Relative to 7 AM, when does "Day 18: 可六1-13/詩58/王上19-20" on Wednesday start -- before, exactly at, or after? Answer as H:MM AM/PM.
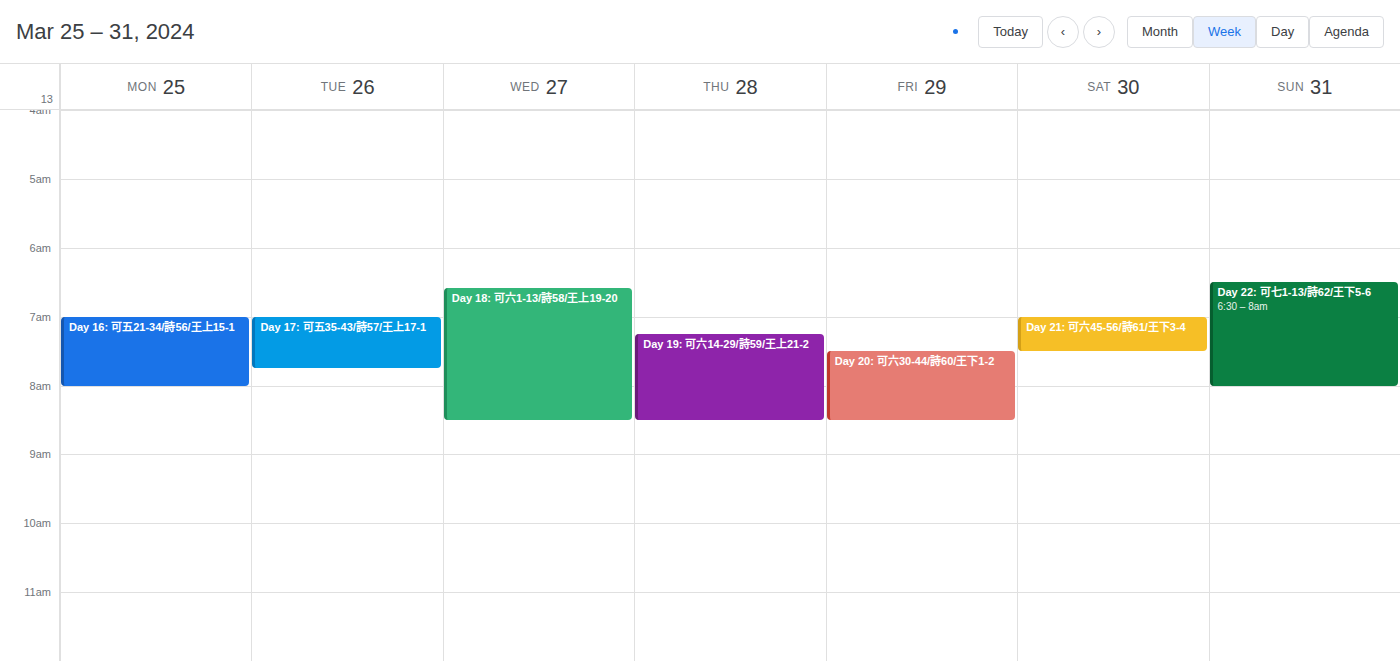
6:35 AM -- before 7 AM, 25 minutes above the 7 AM line.